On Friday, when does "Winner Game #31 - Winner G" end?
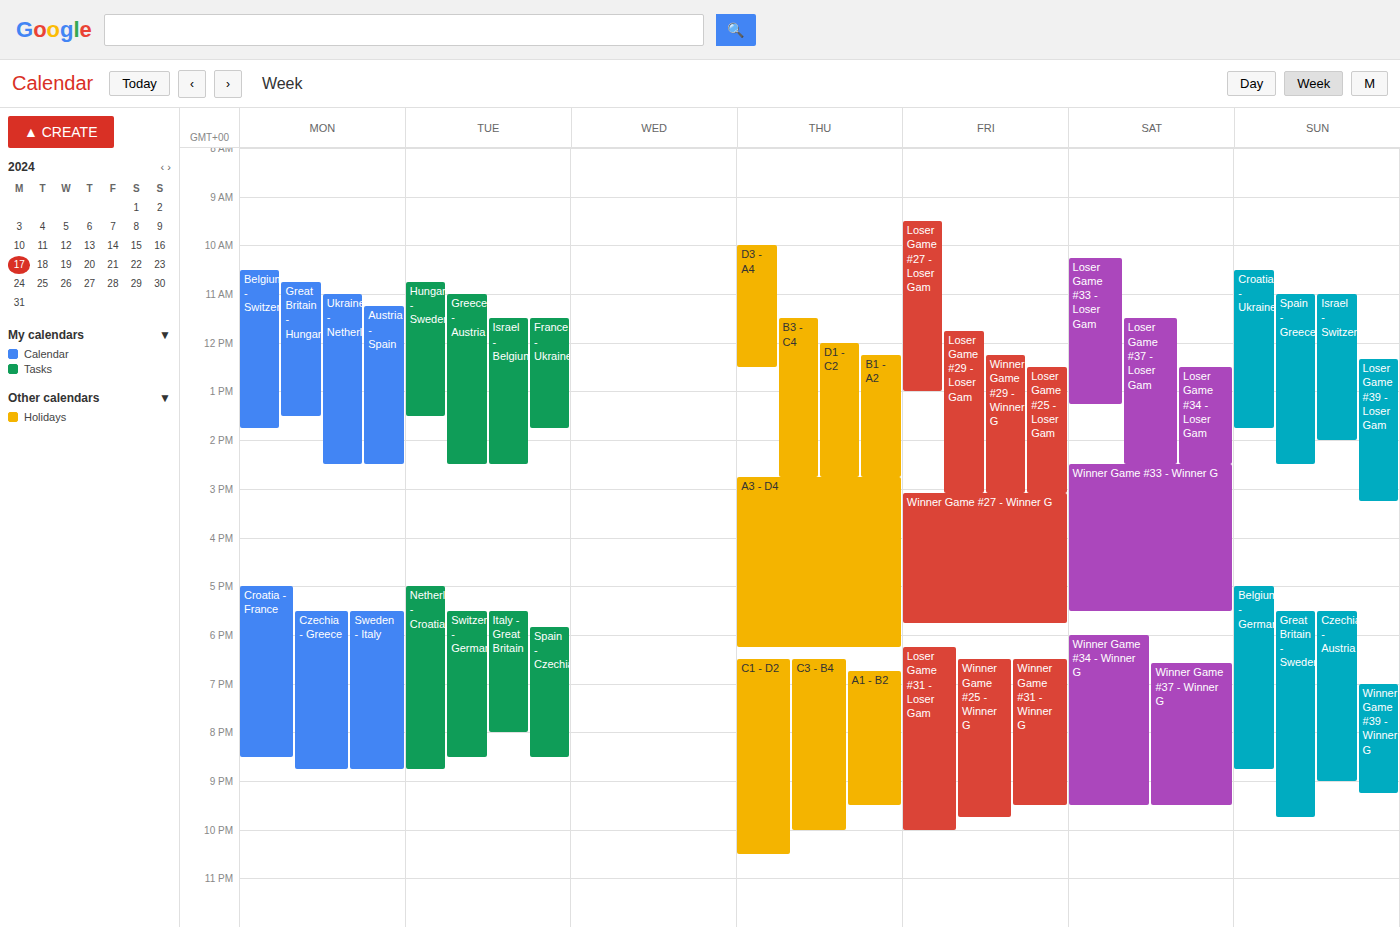
9:30 PM